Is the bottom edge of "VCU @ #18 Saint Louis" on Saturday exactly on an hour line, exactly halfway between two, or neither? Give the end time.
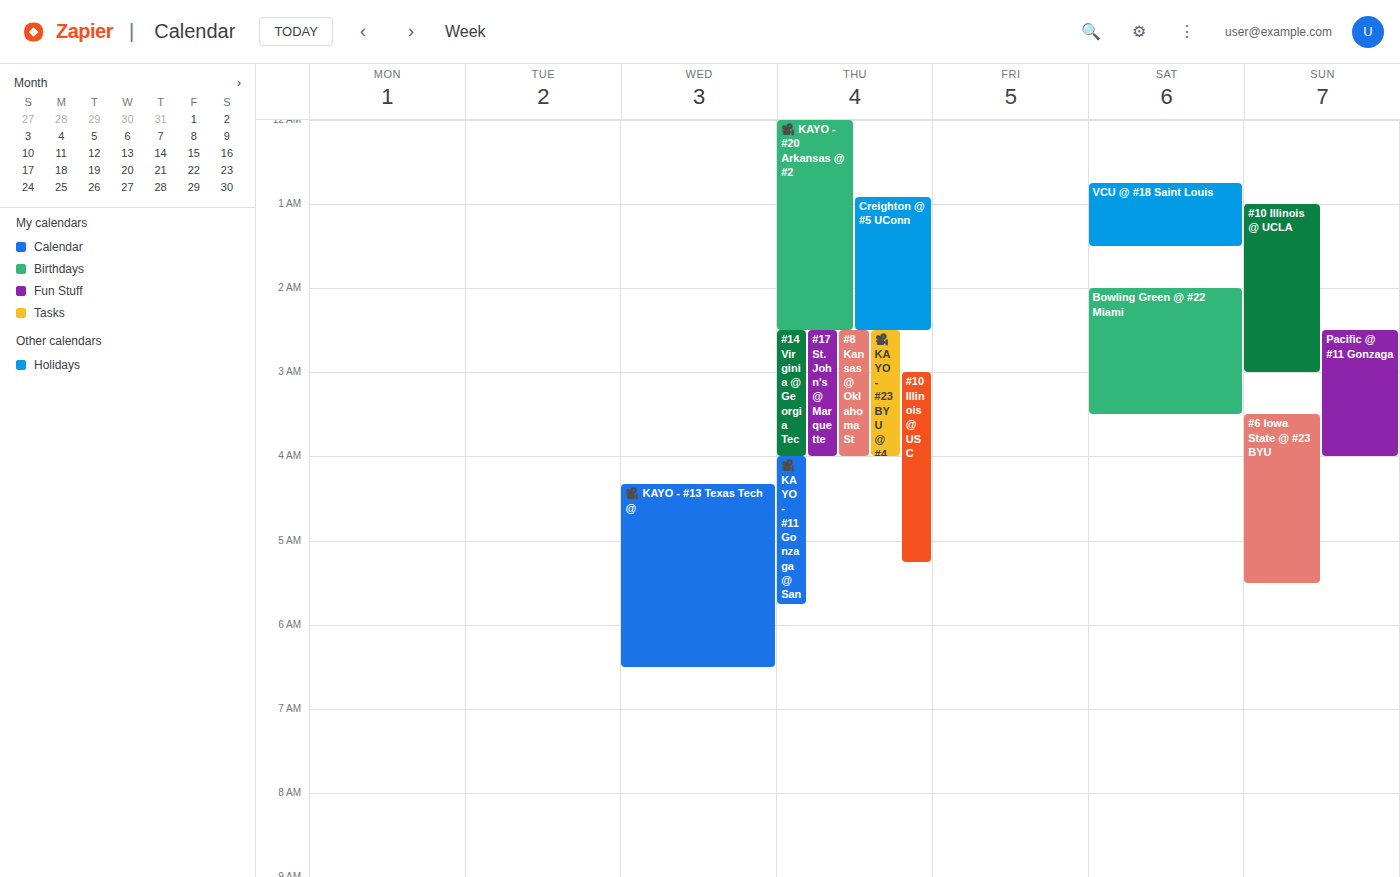
1:30 AM -- halfway between the 1 AM and 2 AM lines.